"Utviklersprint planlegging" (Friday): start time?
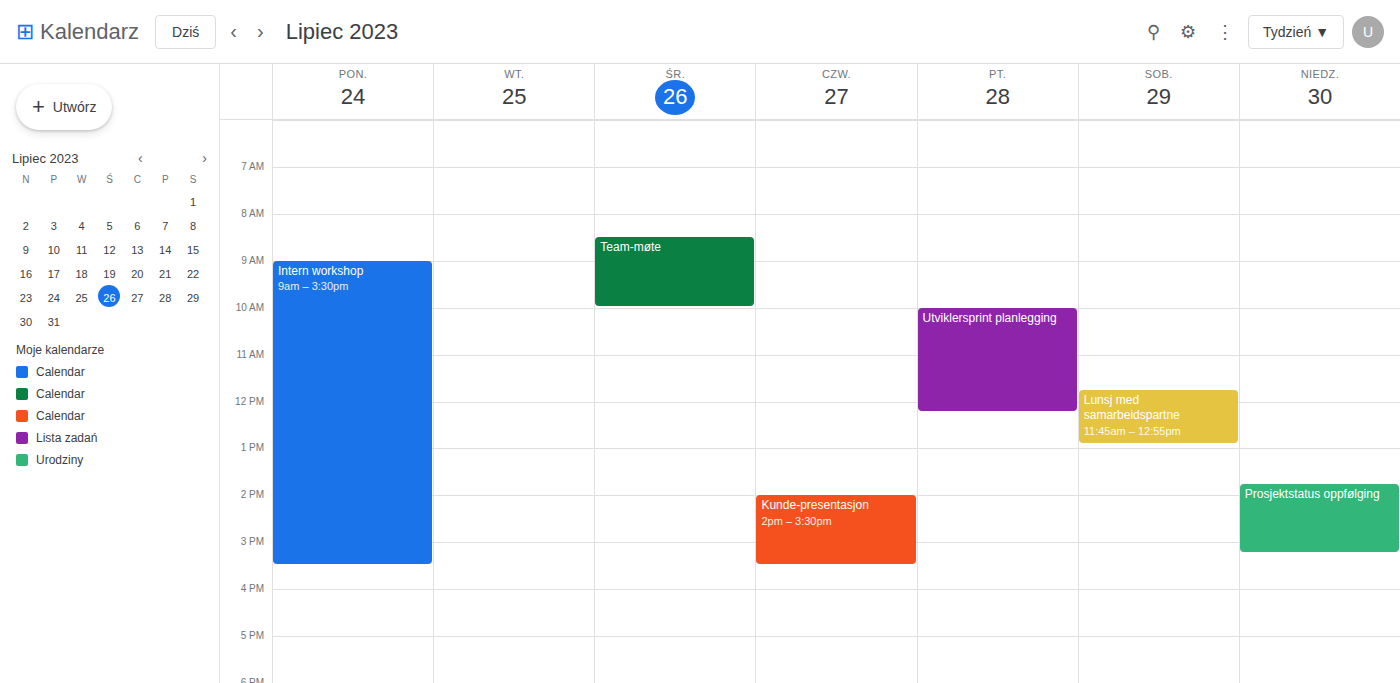
10:00